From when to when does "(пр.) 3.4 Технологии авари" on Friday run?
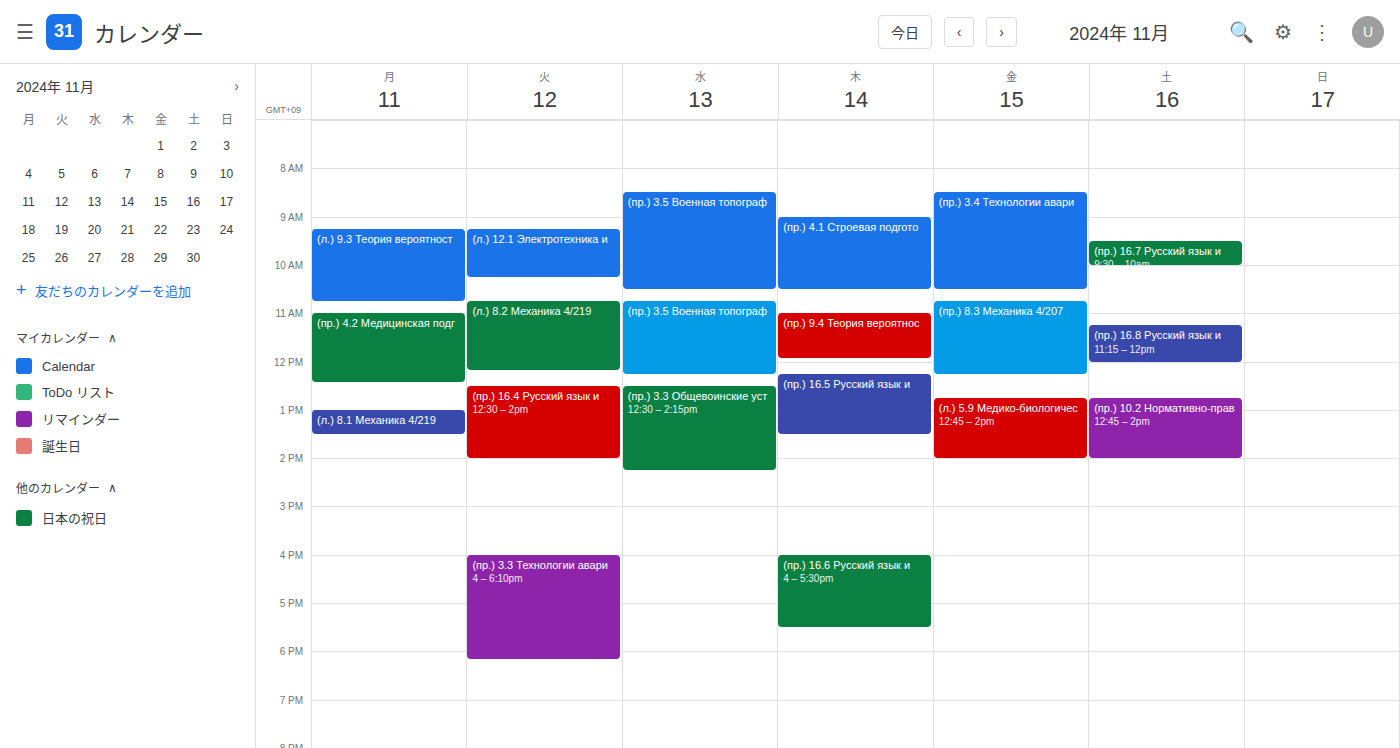
8:30 AM to 10:30 AM